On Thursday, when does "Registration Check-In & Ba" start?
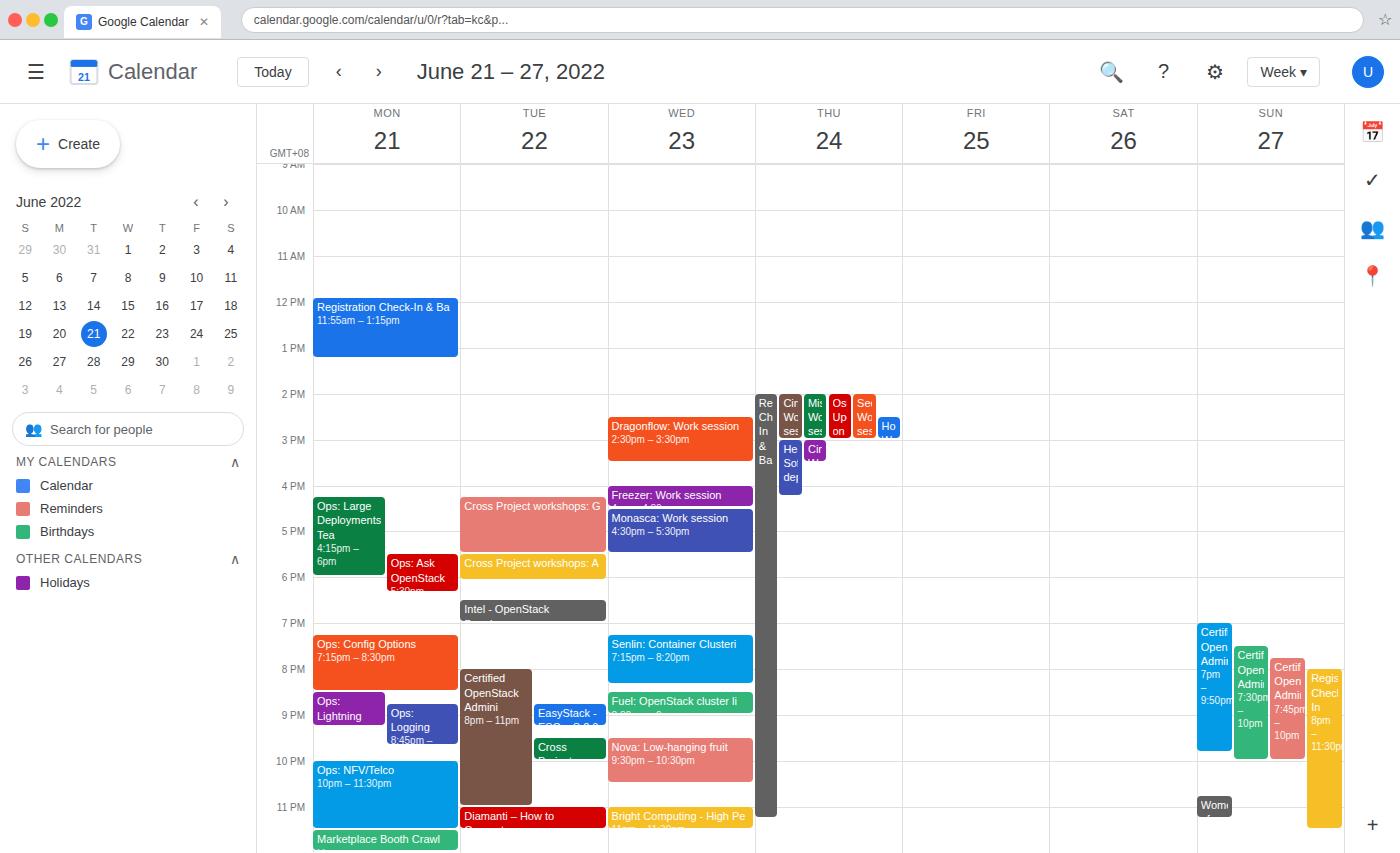
2:00 PM